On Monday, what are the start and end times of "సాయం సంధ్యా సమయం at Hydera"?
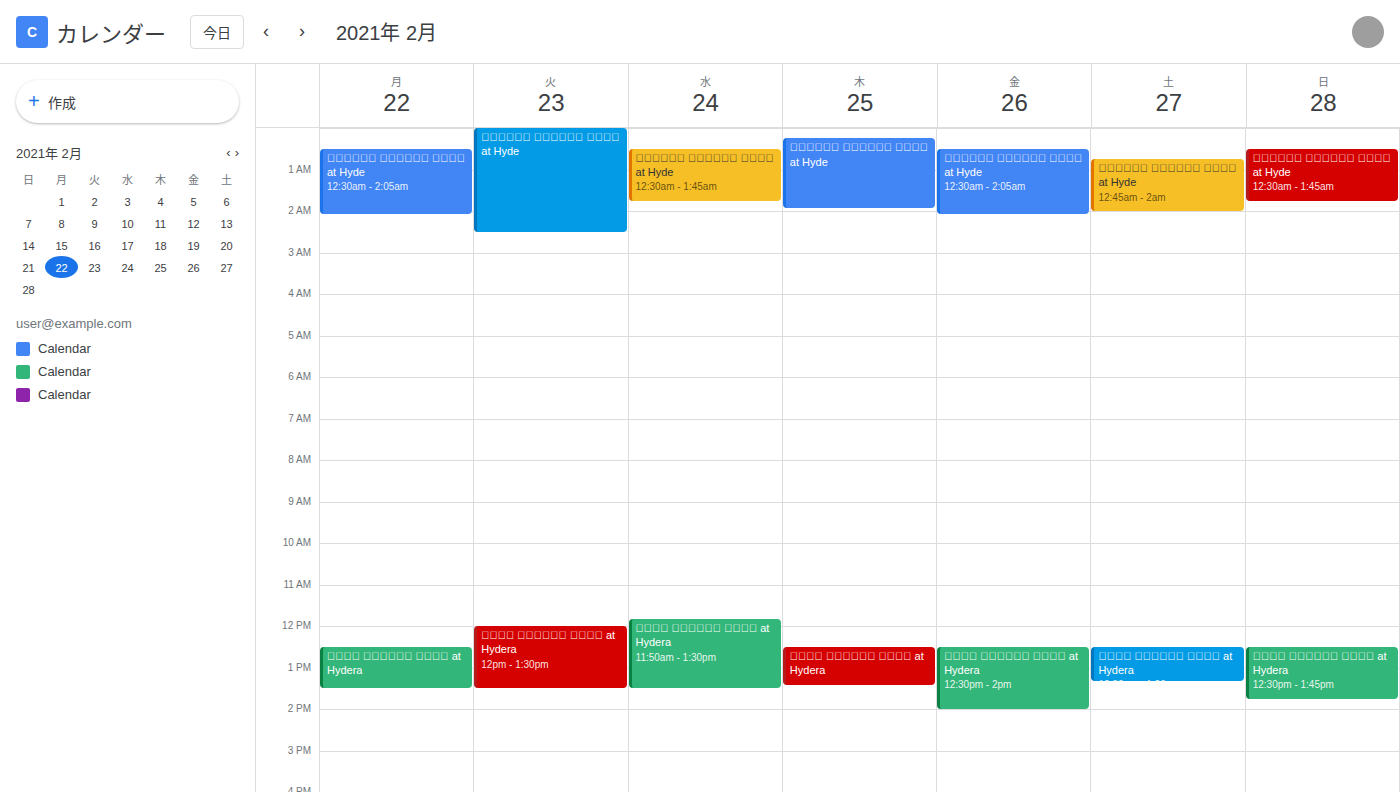
12:30 to 13:30